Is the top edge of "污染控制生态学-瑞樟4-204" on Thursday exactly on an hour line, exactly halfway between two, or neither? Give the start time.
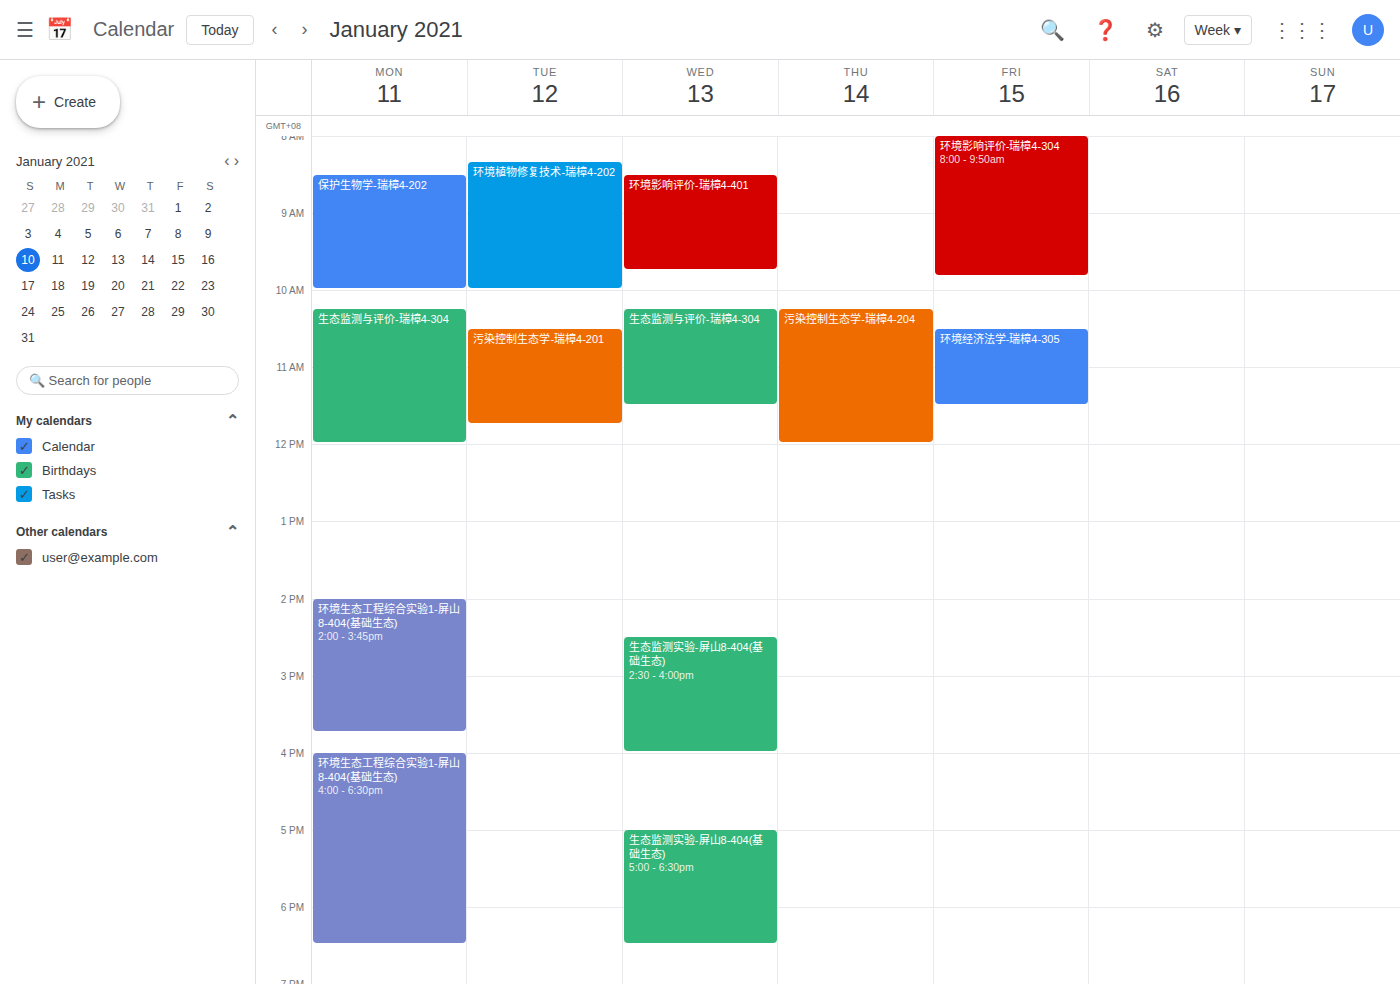
10:15 AM -- neither: a quarter of the way from the 10 AM line to the 11 AM line.